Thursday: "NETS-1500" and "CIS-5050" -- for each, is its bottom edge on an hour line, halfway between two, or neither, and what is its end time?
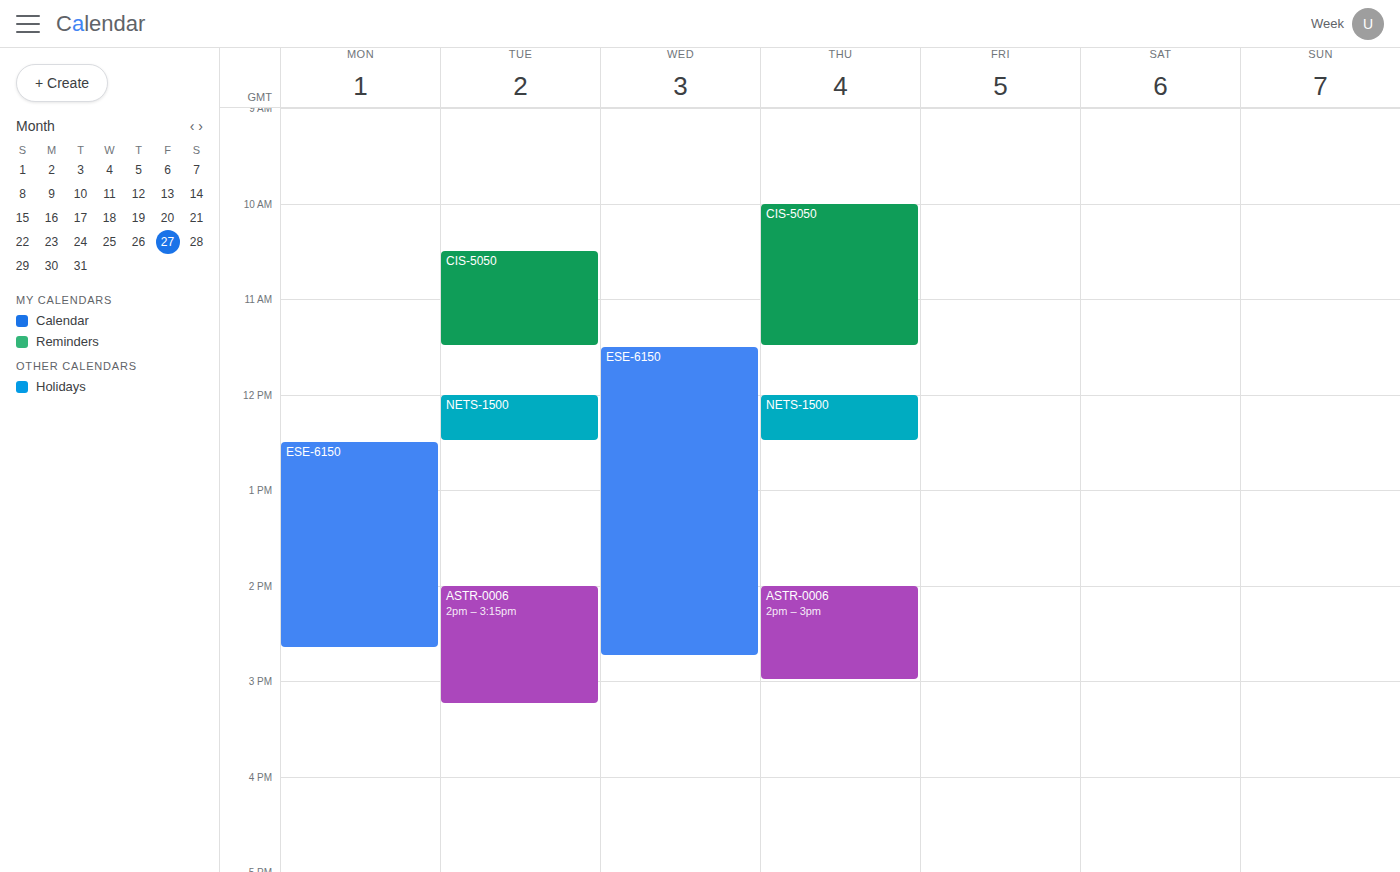
"NETS-1500": 12:30 PM, halfway between the 12 PM and 1 PM lines. "CIS-5050": 11:30 AM, halfway between the 11 AM and 12 PM lines.